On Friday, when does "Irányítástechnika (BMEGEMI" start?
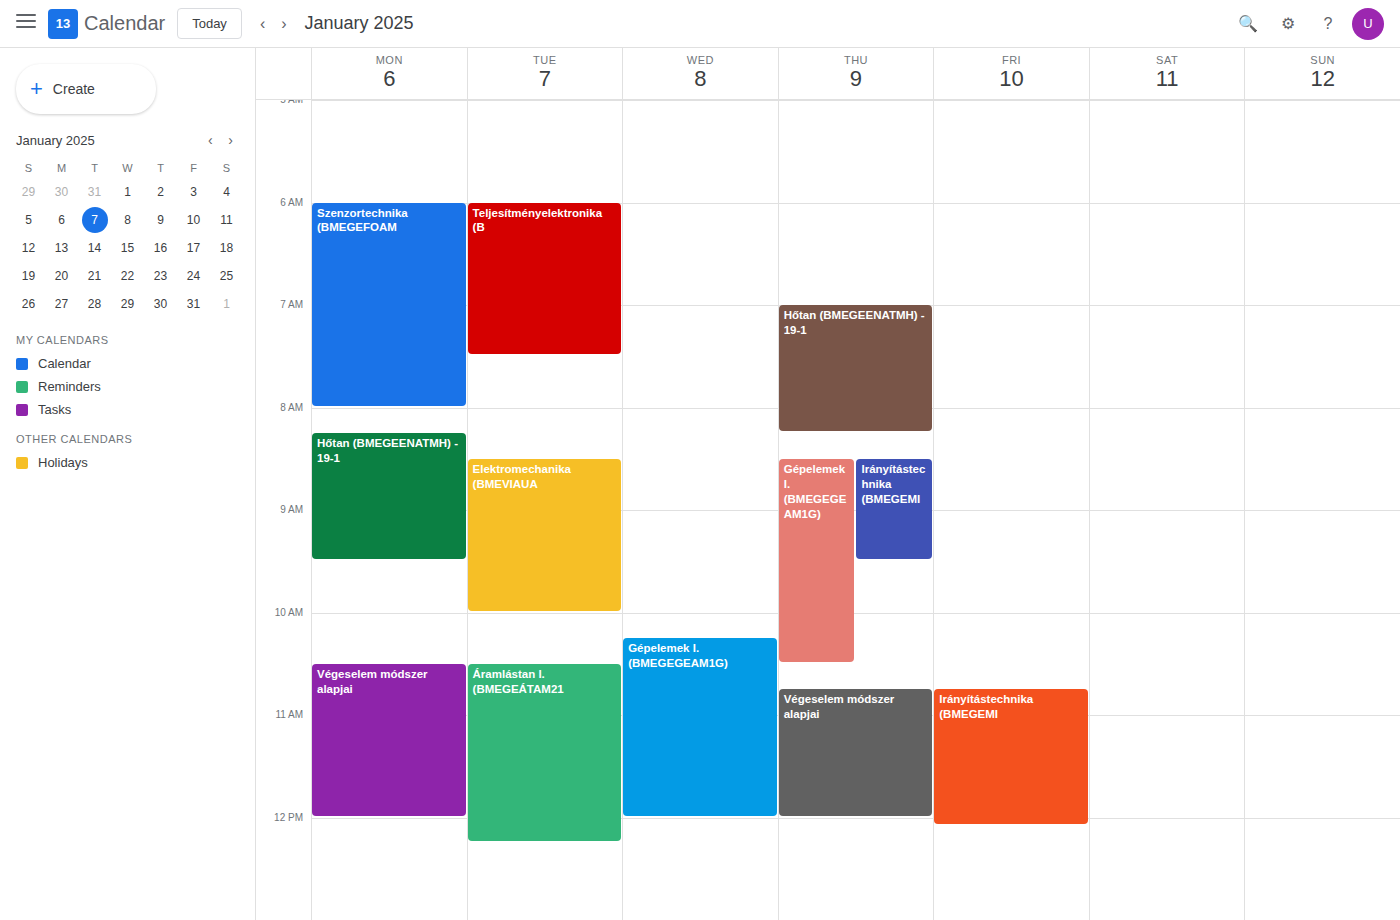
10:45 AM